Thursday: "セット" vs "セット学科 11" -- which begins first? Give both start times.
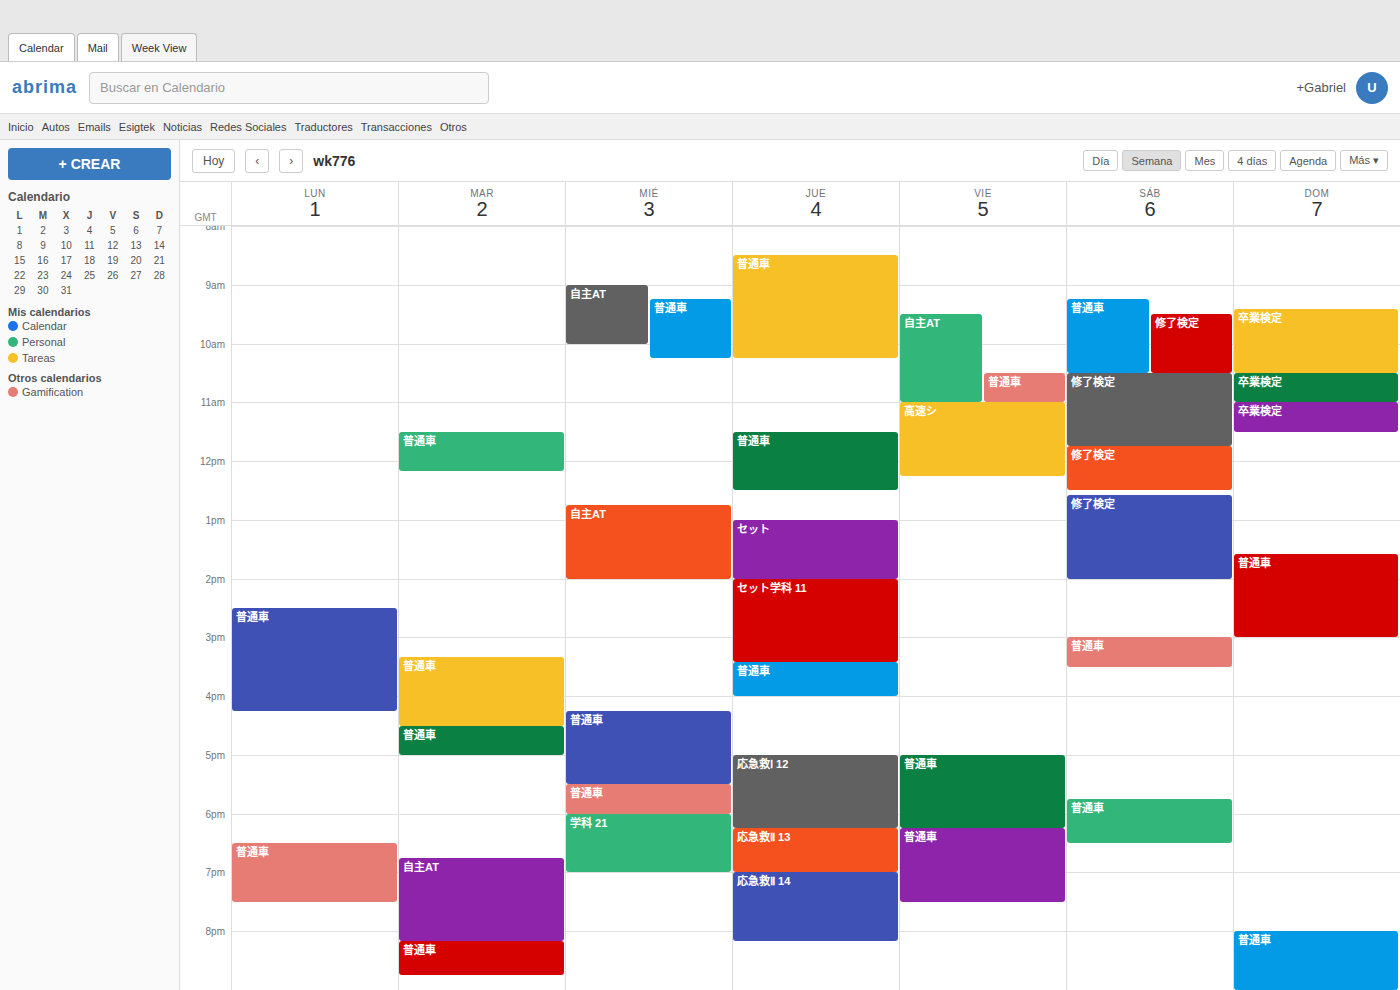
"セット" 1:00 PM; "セット学科 11" 2:00 PM.